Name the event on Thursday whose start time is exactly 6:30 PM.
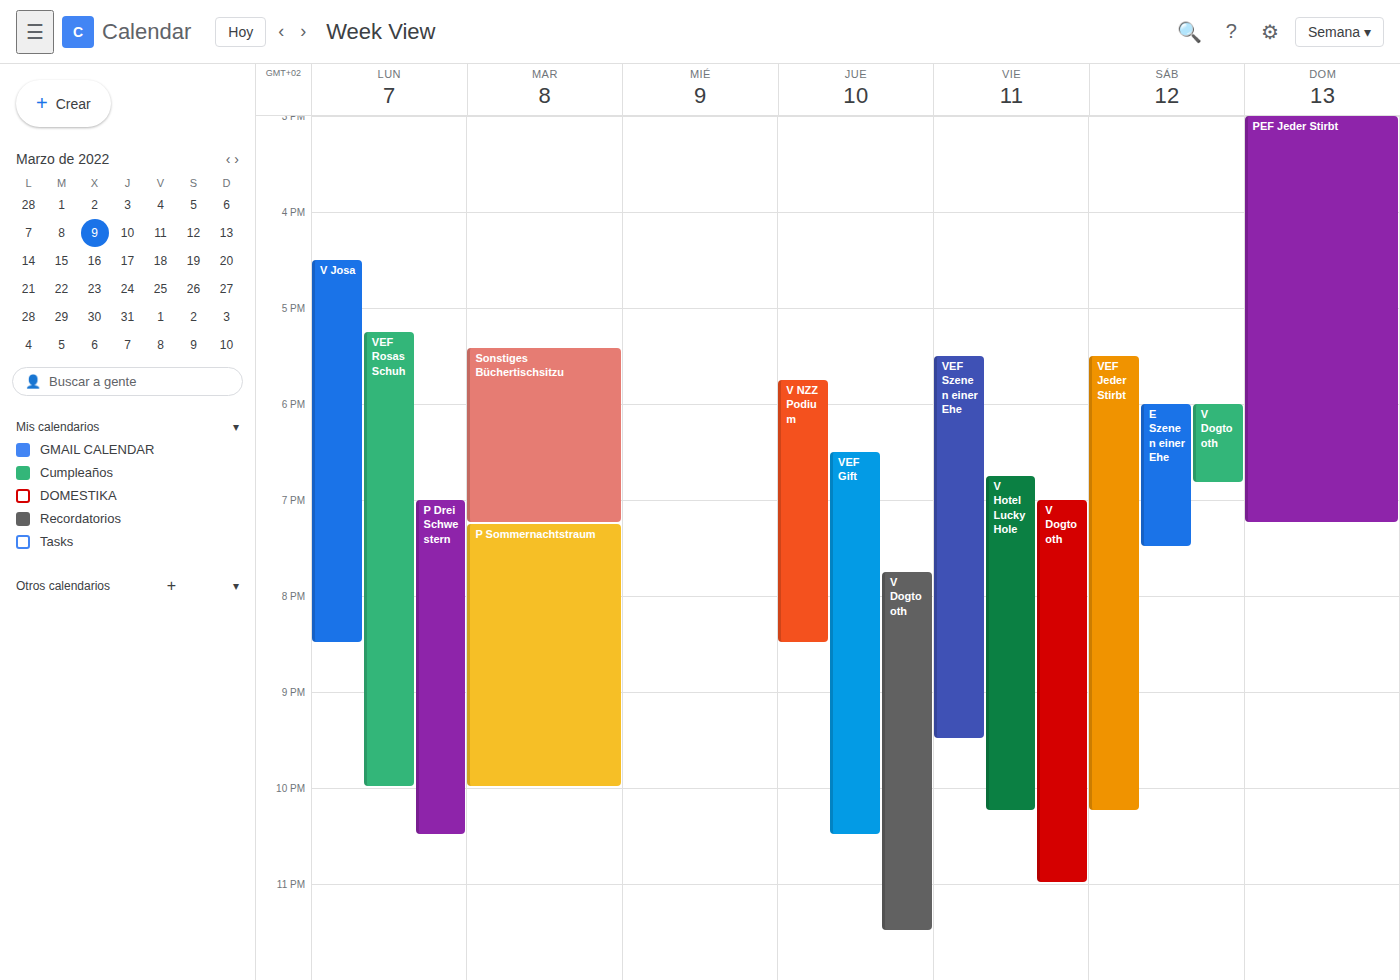
"VEF Gift"